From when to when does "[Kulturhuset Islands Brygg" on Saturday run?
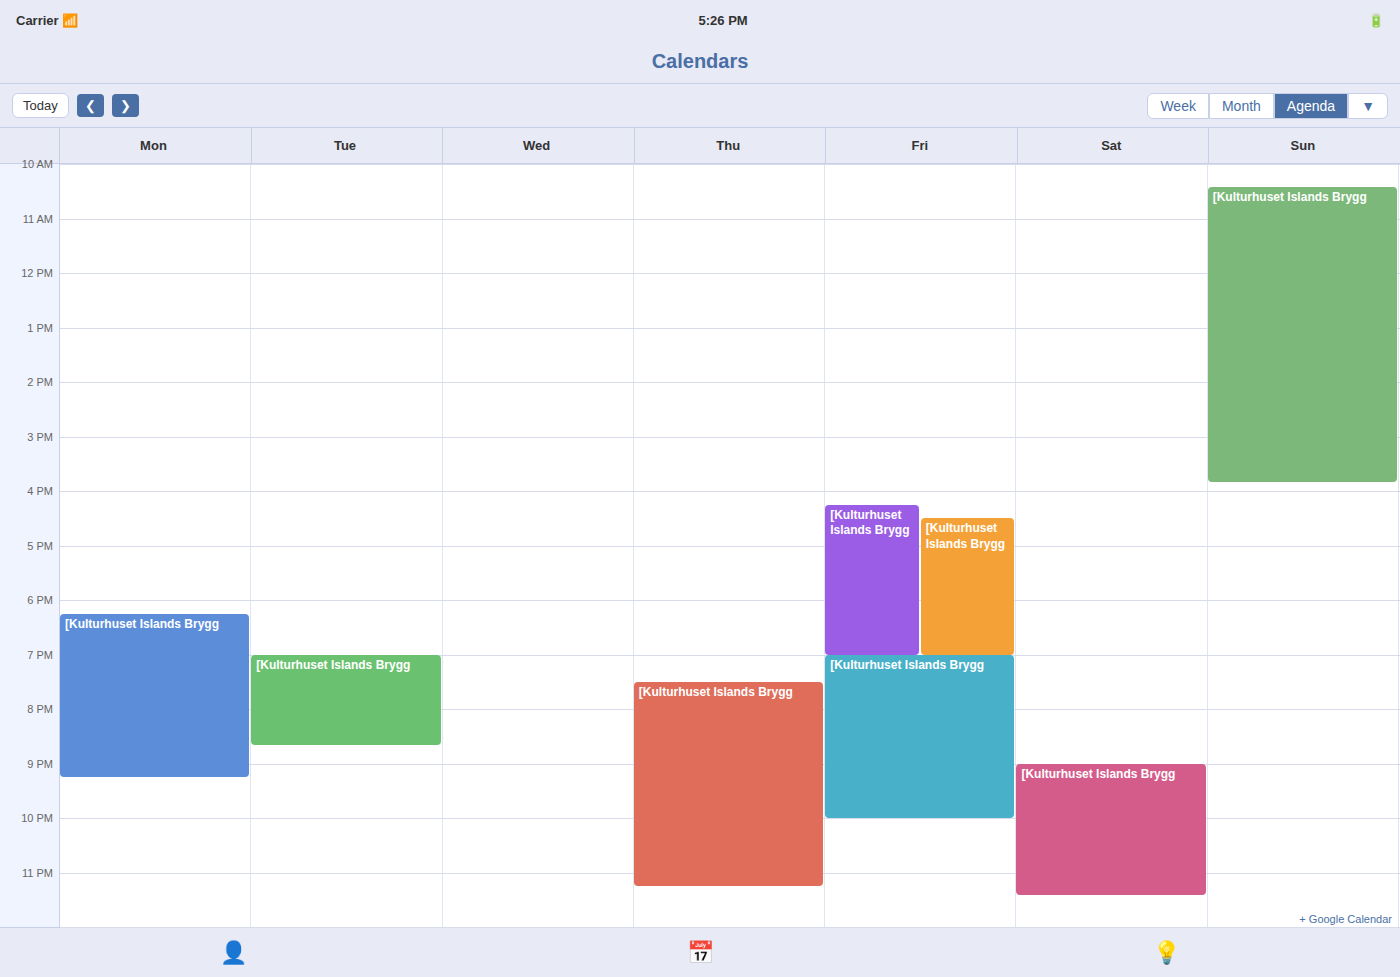
9:00 PM to 11:25 PM